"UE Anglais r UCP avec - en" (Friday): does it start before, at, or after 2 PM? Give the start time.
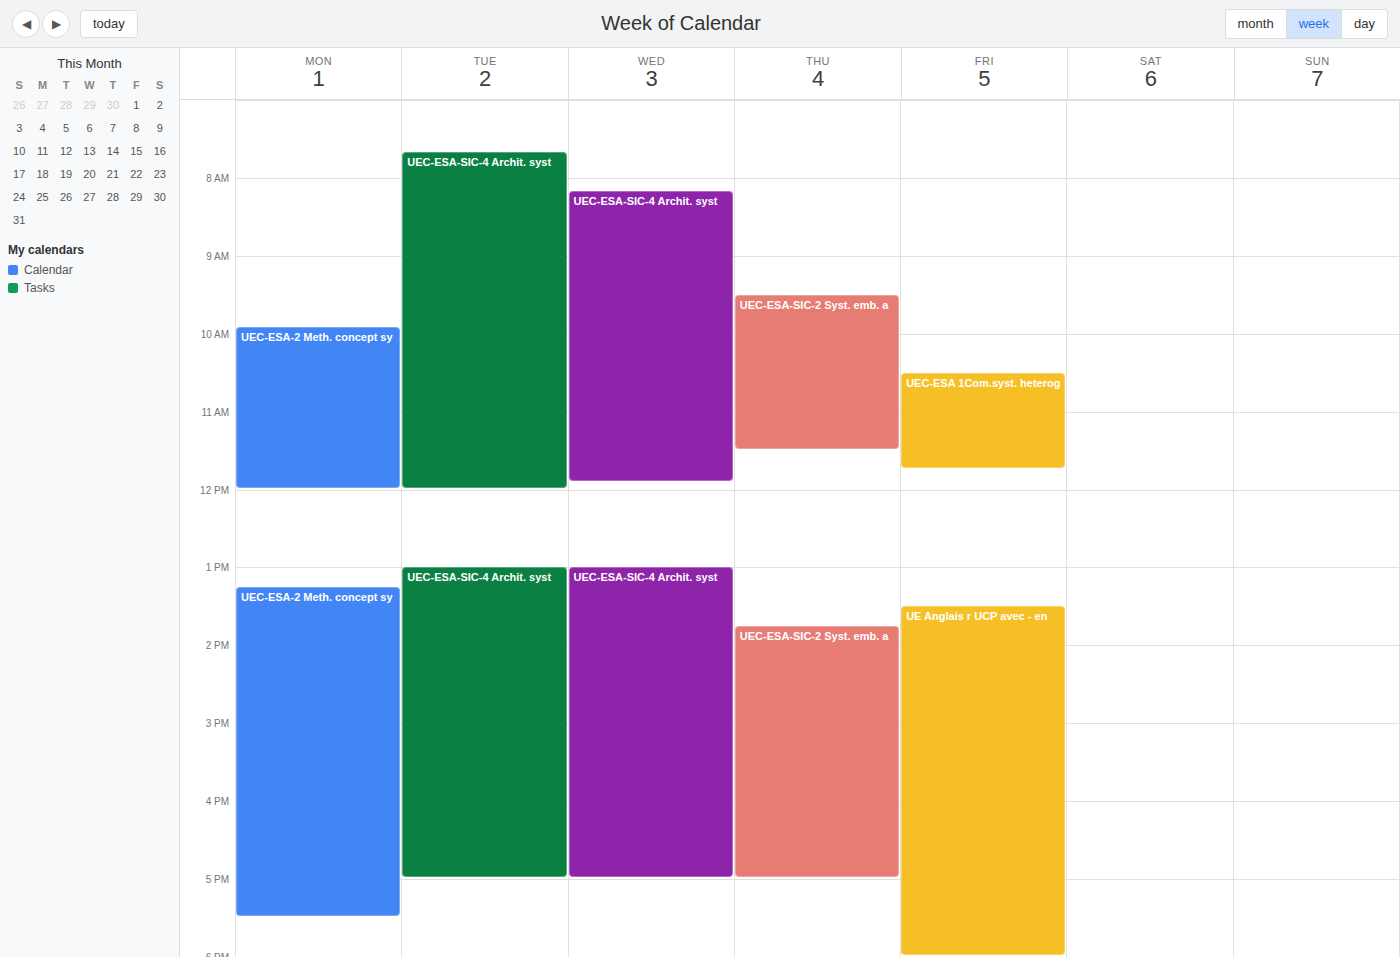
1:30 PM -- before 2 PM, 30 minutes above the 2 PM line.